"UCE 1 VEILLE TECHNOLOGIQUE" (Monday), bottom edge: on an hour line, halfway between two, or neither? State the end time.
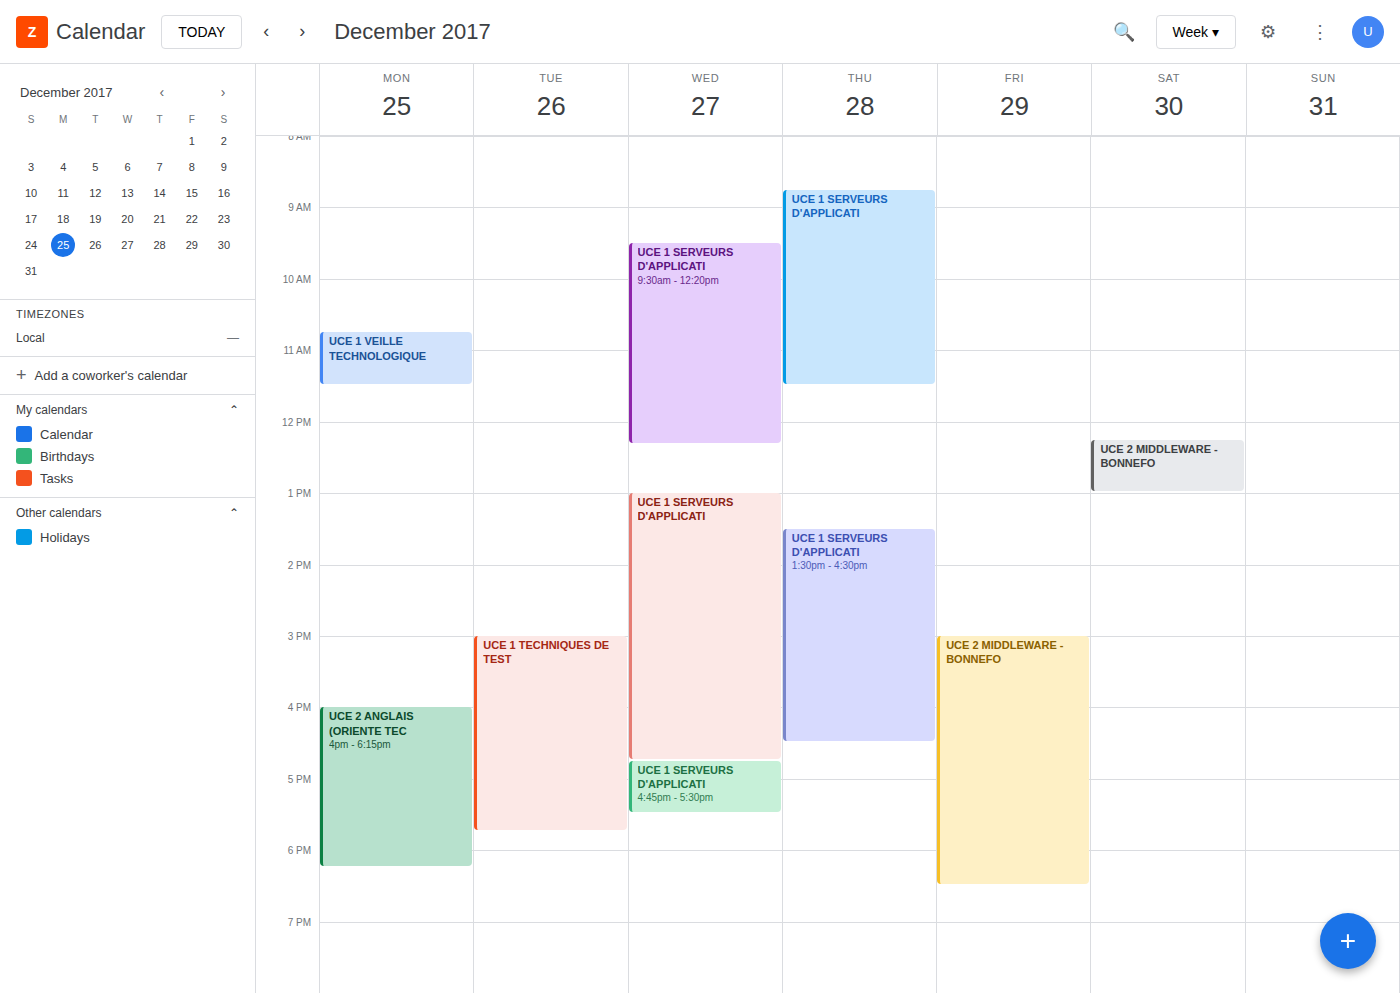
11:30 -- halfway between the 11:00 and 12:00 lines.